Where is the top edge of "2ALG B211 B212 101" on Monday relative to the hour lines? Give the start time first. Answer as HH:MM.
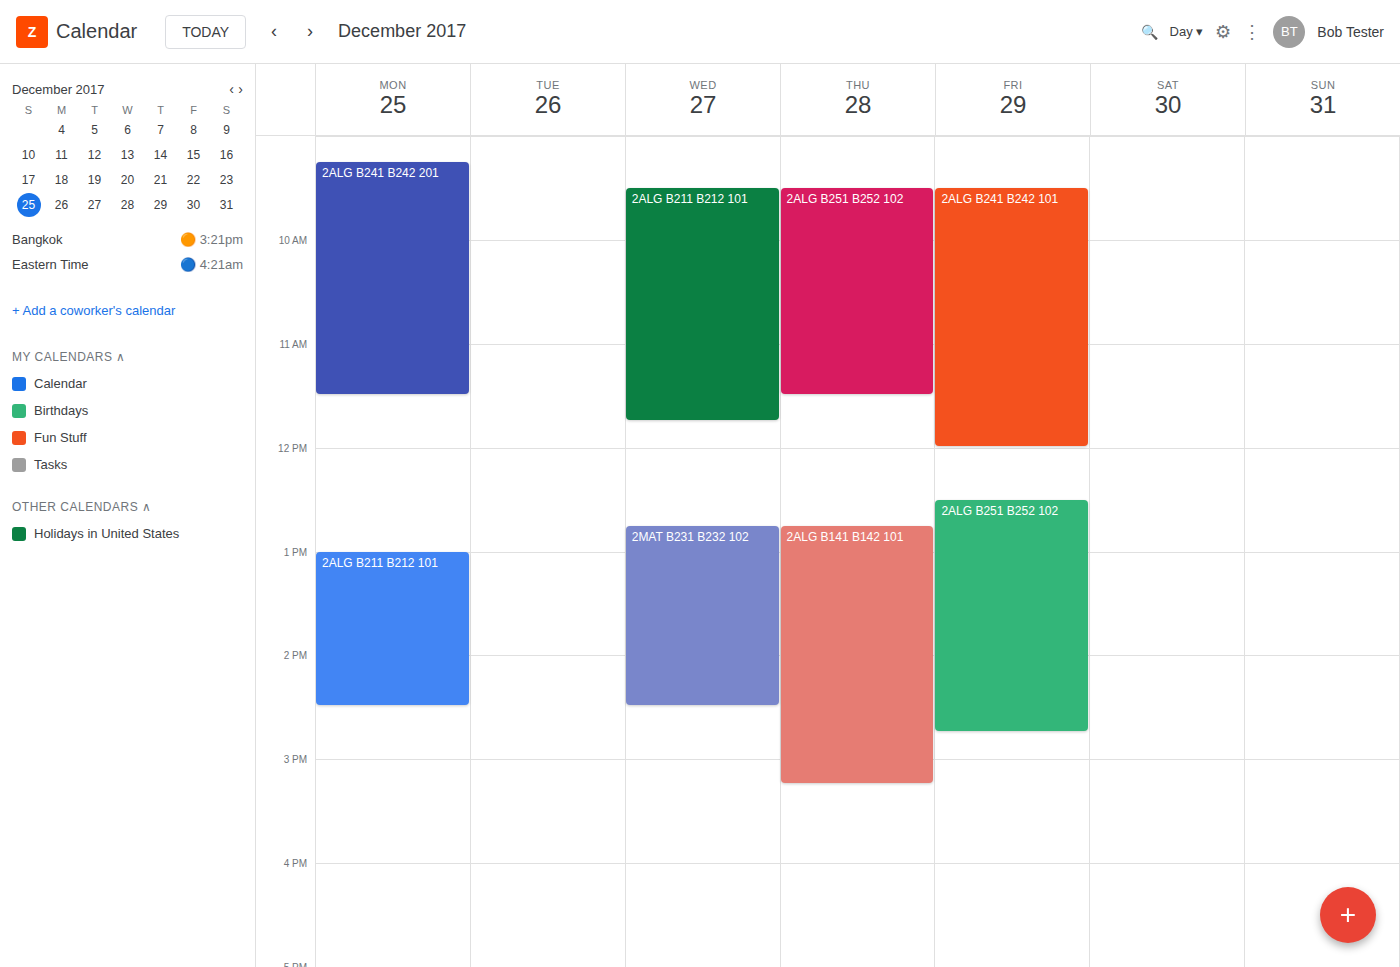
13:00 -- exactly on the 13:00 line.